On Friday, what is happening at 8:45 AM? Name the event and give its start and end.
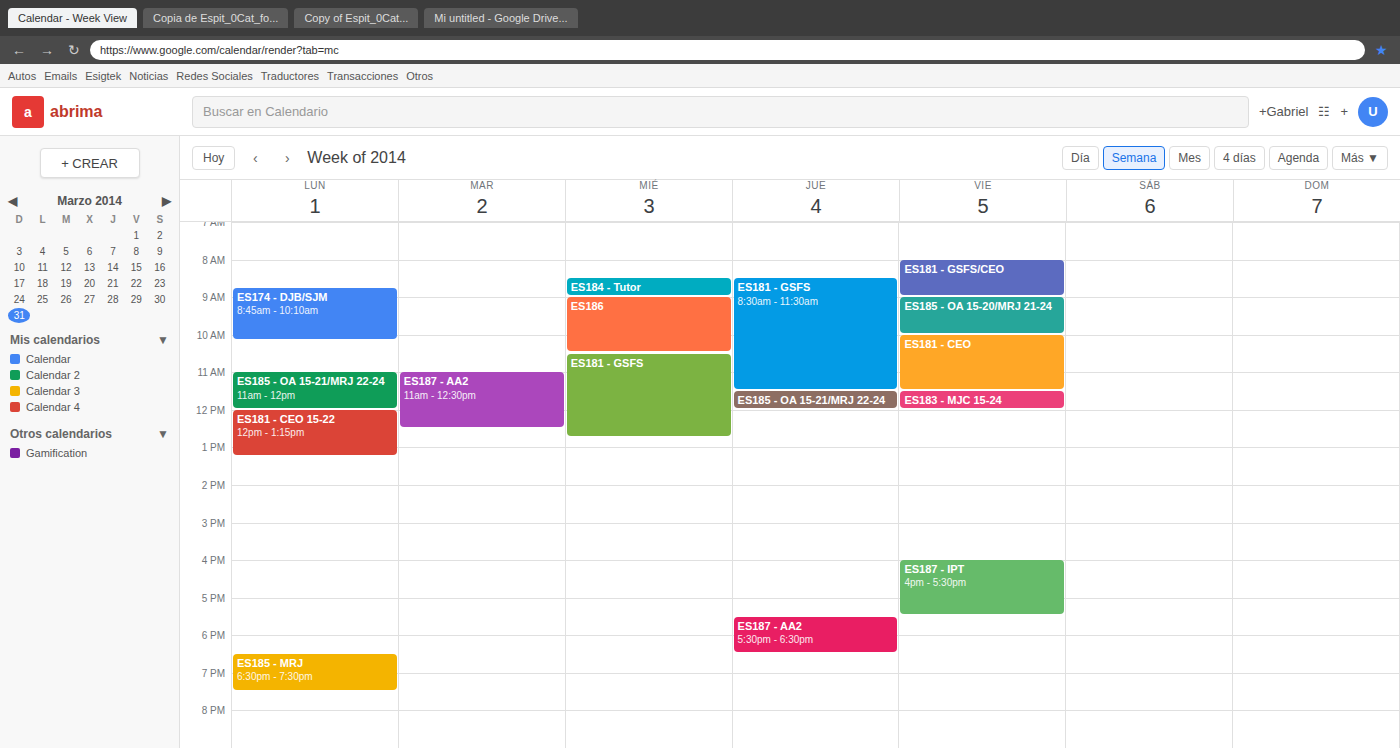
"ES181 - GSFS/CEO", 8:00 AM to 9:00 AM